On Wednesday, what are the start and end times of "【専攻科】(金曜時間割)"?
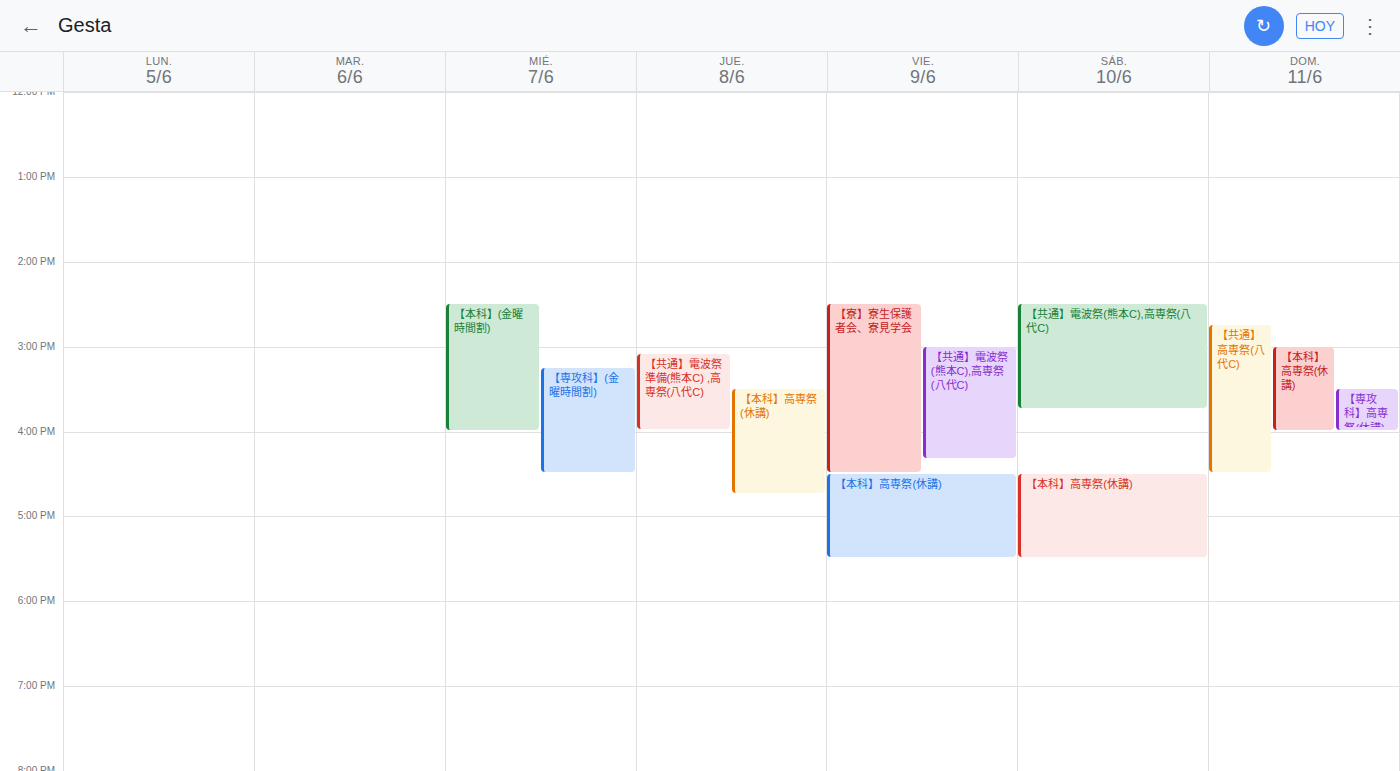
3:15 PM to 4:30 PM